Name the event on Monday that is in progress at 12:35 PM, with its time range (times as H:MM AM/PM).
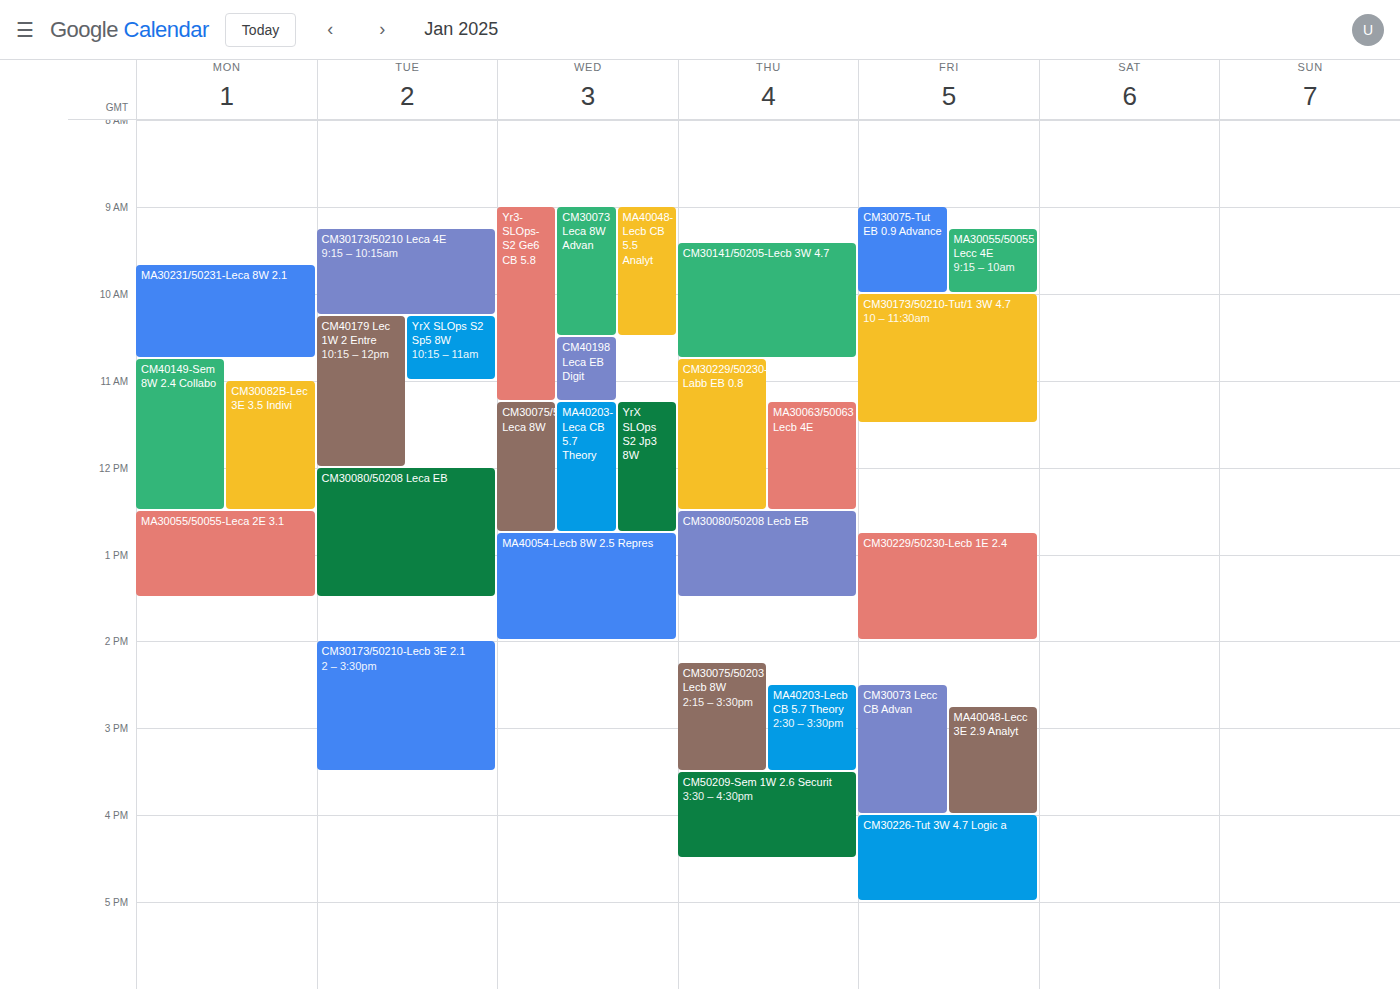
"MA30055/50055-Leca 2E 3.1", 12:30 PM to 1:30 PM